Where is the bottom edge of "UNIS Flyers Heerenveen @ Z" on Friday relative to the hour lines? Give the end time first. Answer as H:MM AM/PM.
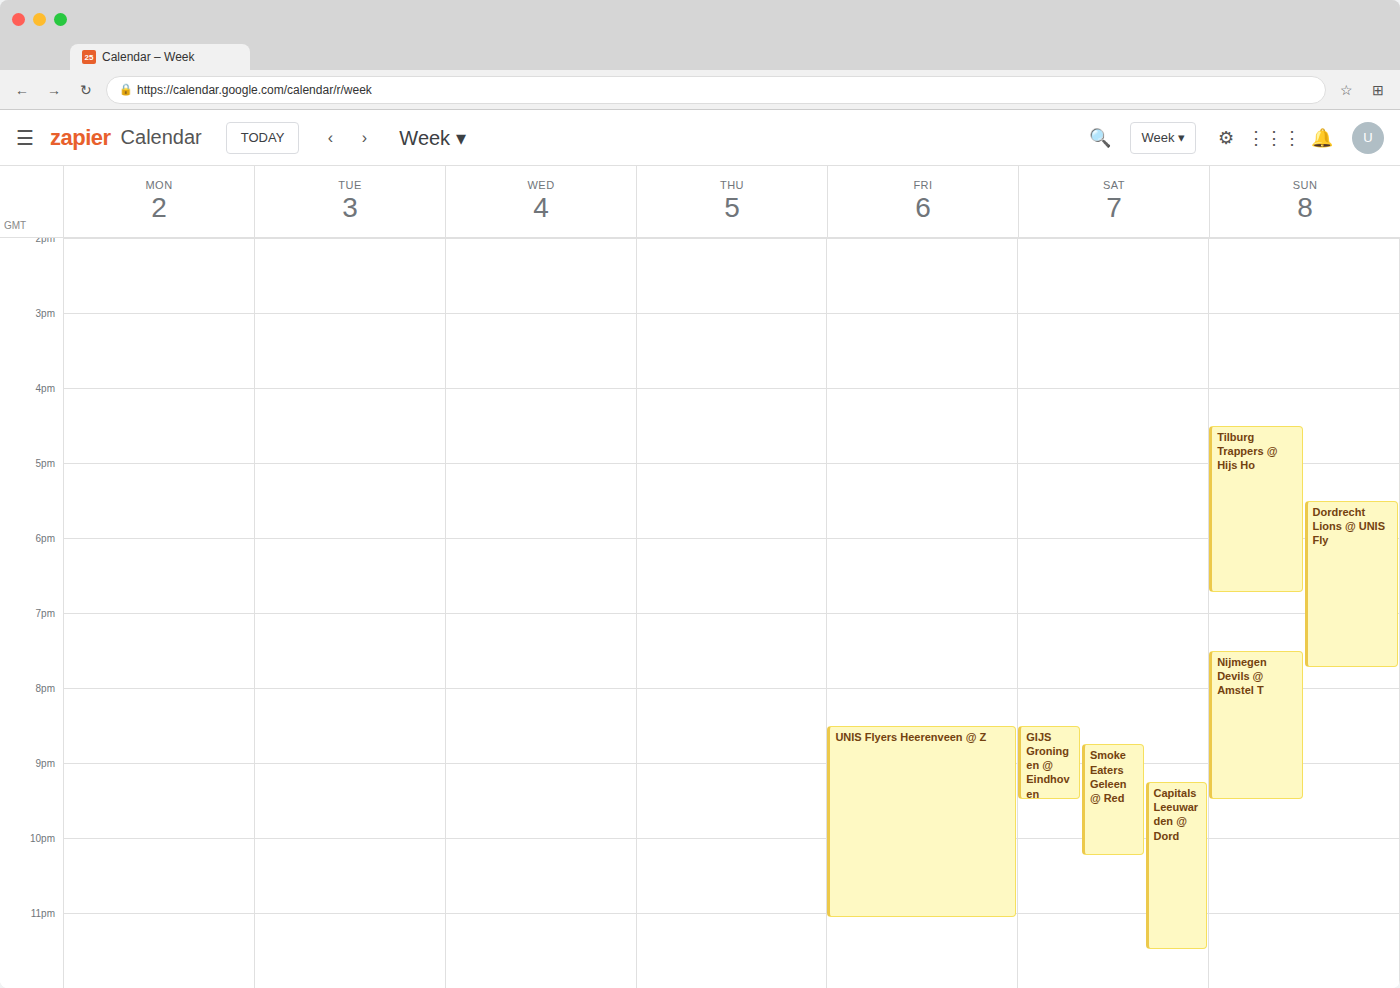
11:05 PM -- neither: 5 minutes below the 11 PM line and 55 minutes above the 12 AM line.